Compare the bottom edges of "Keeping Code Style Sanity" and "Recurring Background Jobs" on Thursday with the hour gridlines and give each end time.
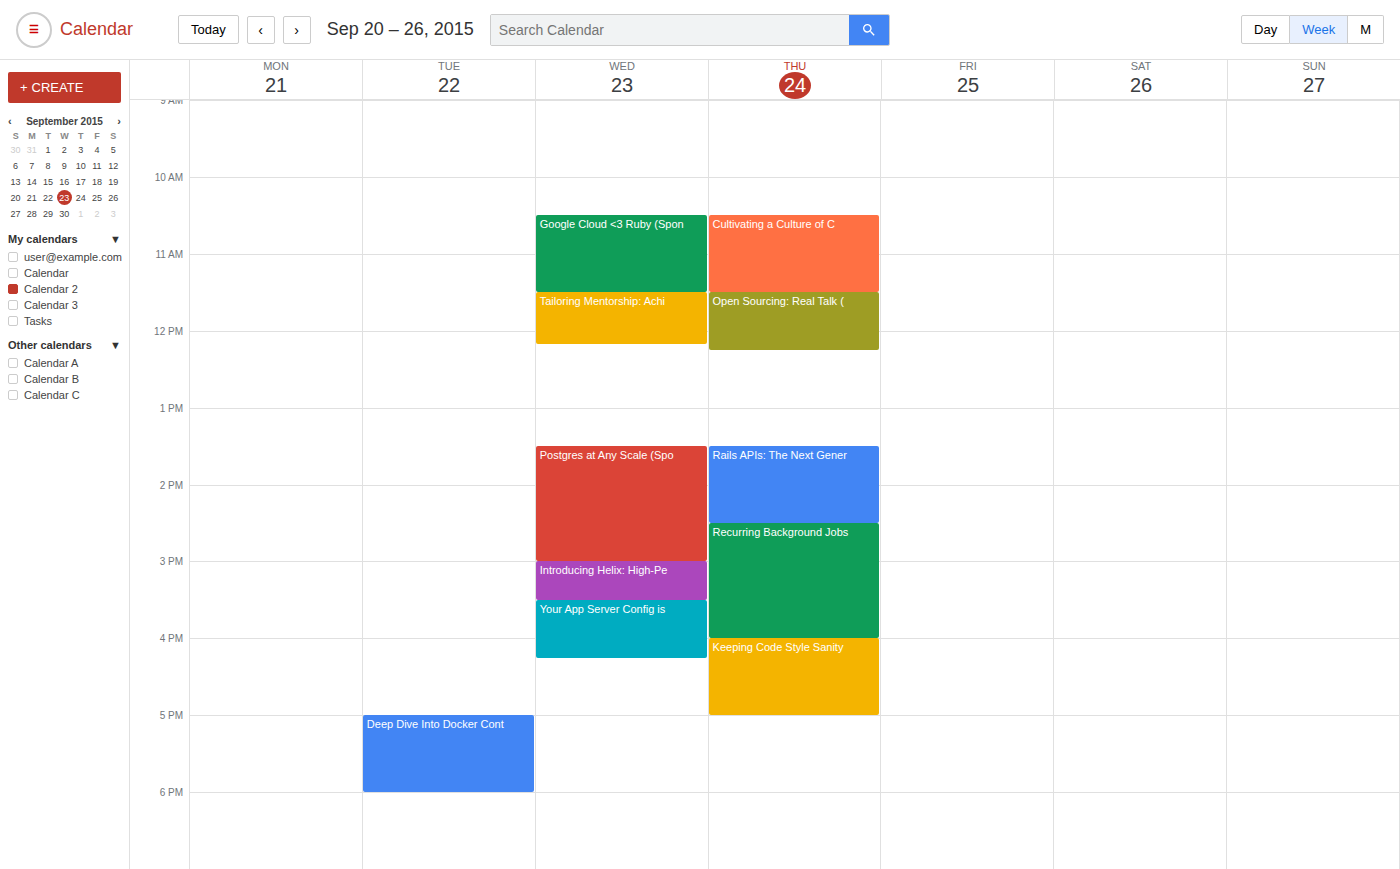
"Keeping Code Style Sanity": 5:00 PM, exactly on the 5 PM line. "Recurring Background Jobs": 4:00 PM, exactly on the 4 PM line.